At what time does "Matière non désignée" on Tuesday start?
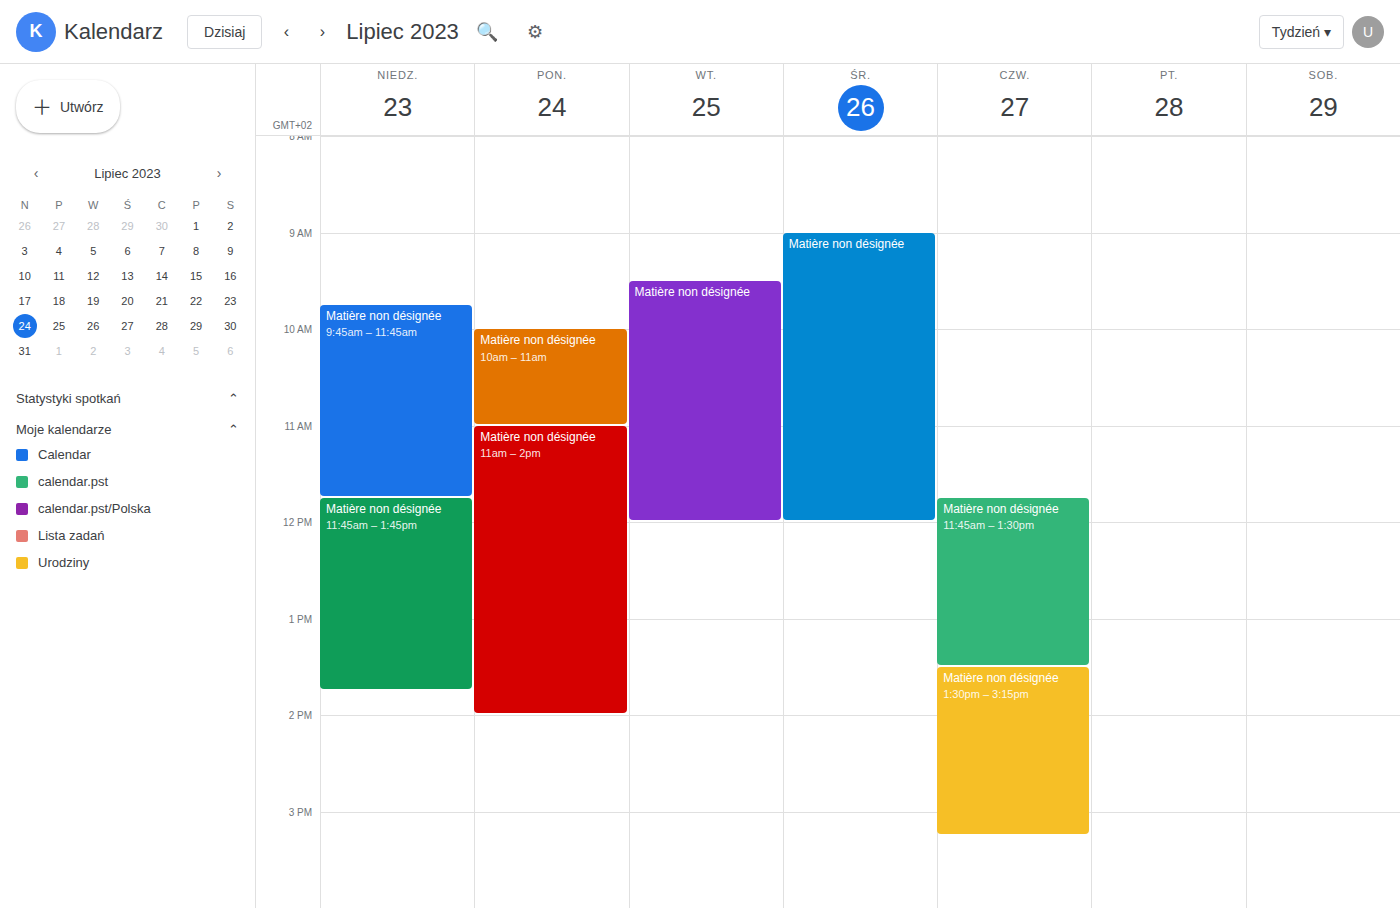
9:30 AM